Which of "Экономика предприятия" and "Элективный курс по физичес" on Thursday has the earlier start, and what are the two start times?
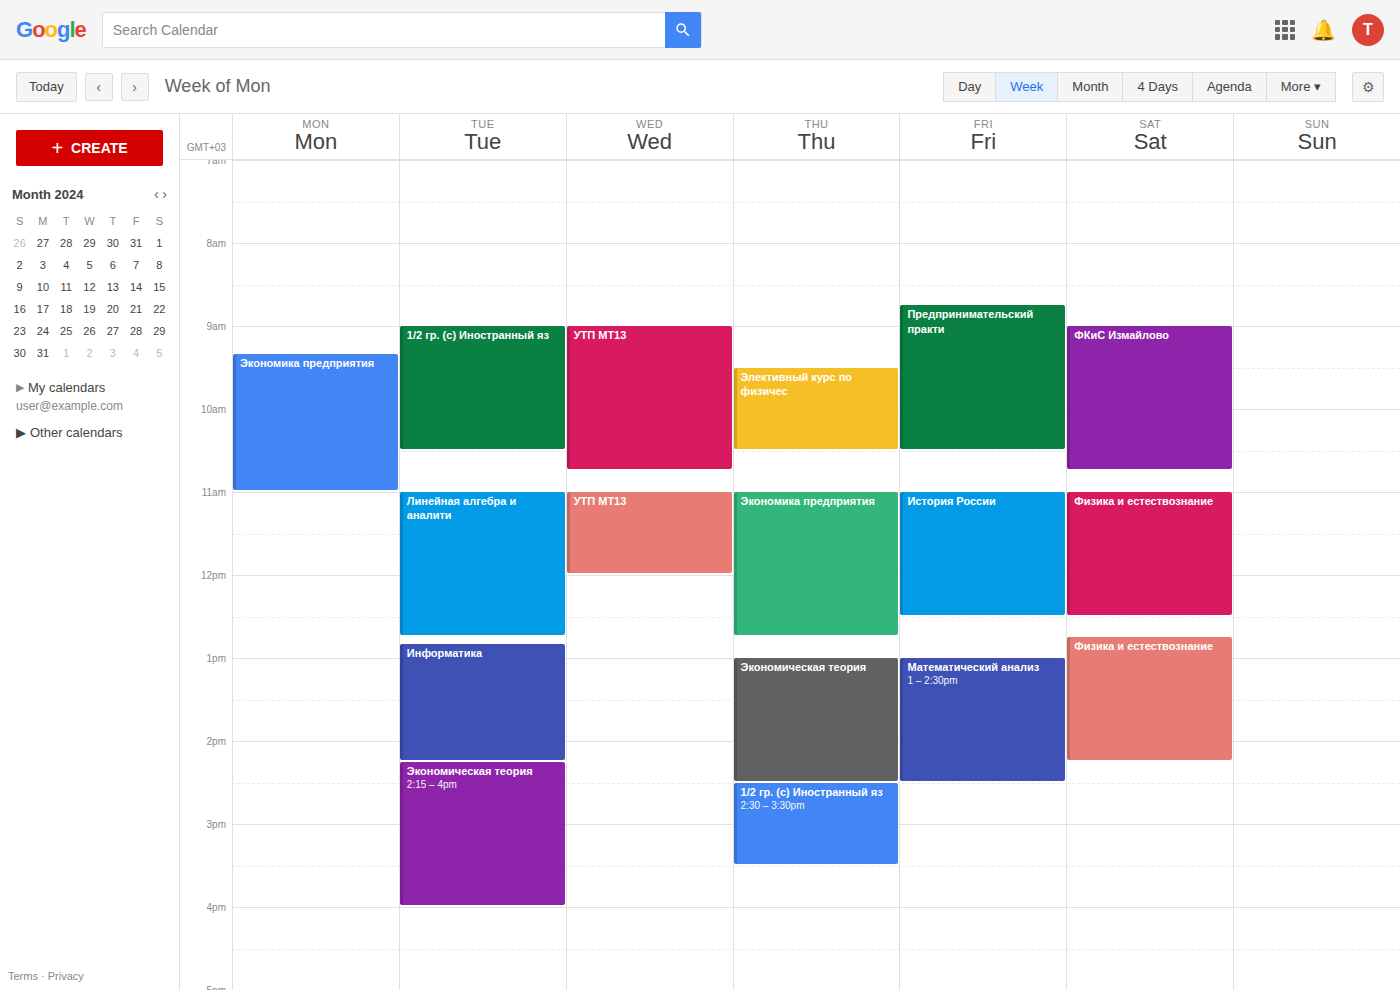
"Элективный курс по физичес" 09:30; "Экономика предприятия" 11:00.